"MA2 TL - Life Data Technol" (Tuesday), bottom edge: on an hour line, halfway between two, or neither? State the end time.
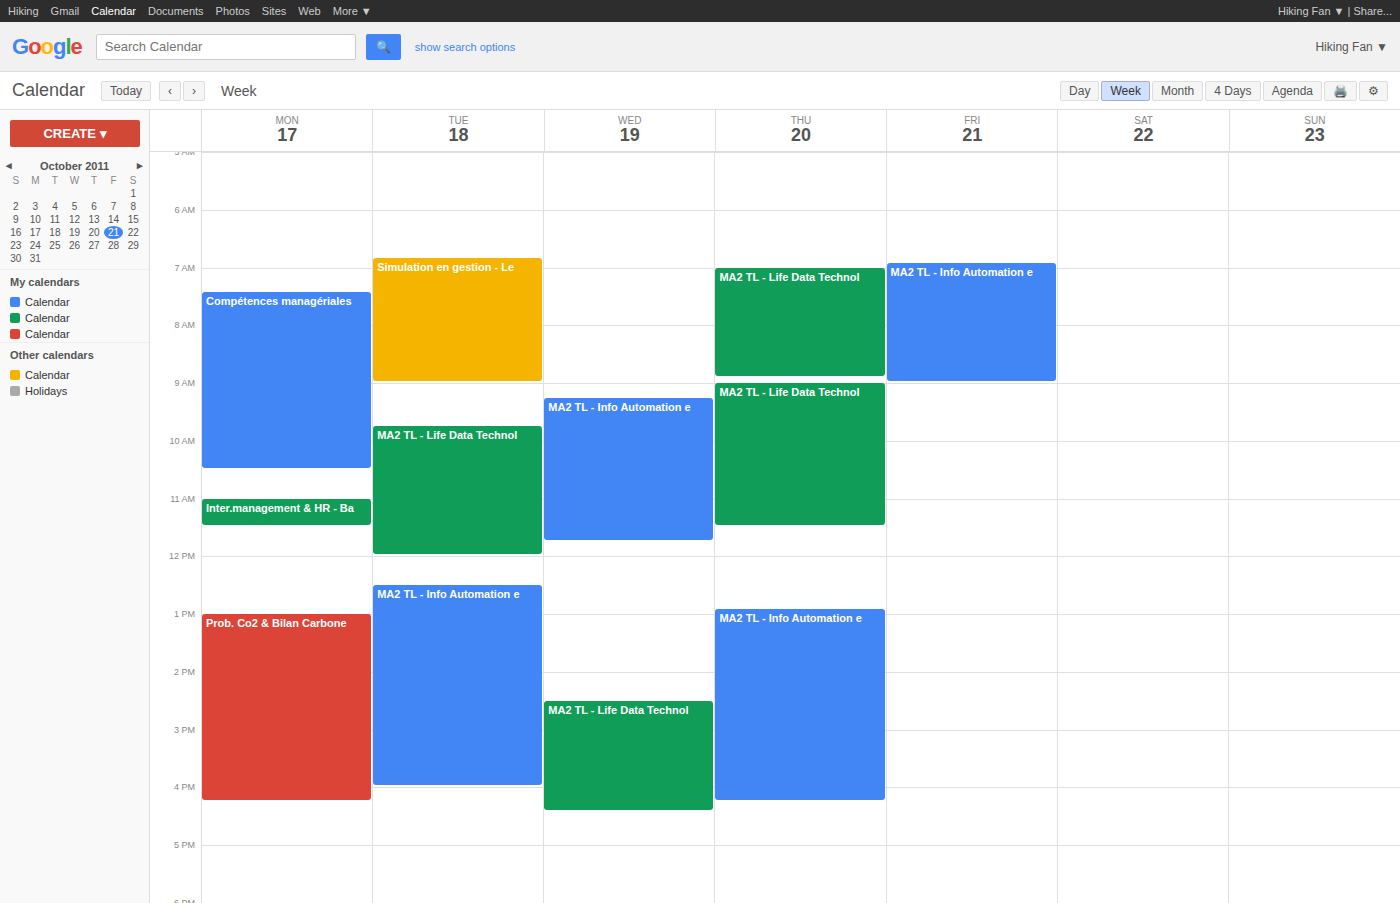
12:00 PM -- exactly on the 12 PM line.